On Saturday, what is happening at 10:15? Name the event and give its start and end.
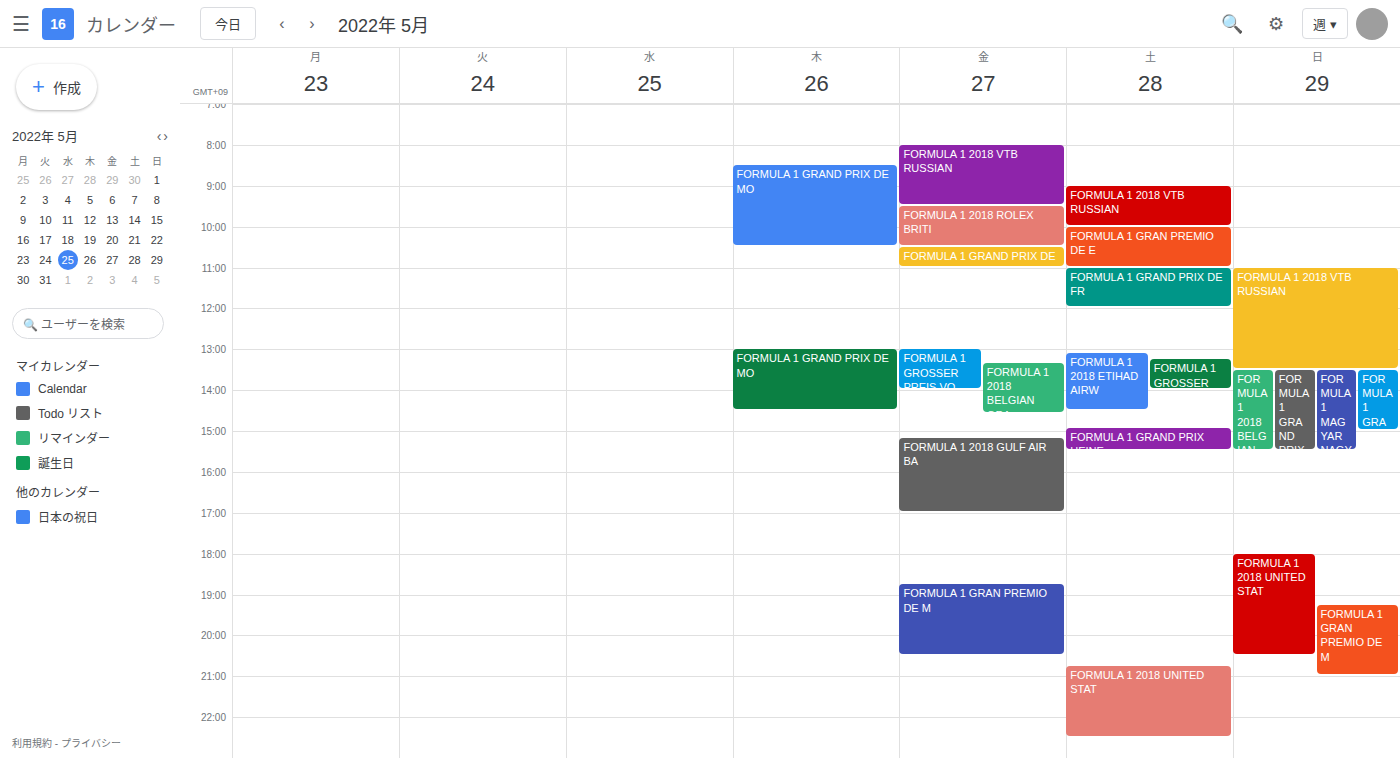
"FORMULA 1 GRAN PREMIO DE E", 10:00 to 11:00